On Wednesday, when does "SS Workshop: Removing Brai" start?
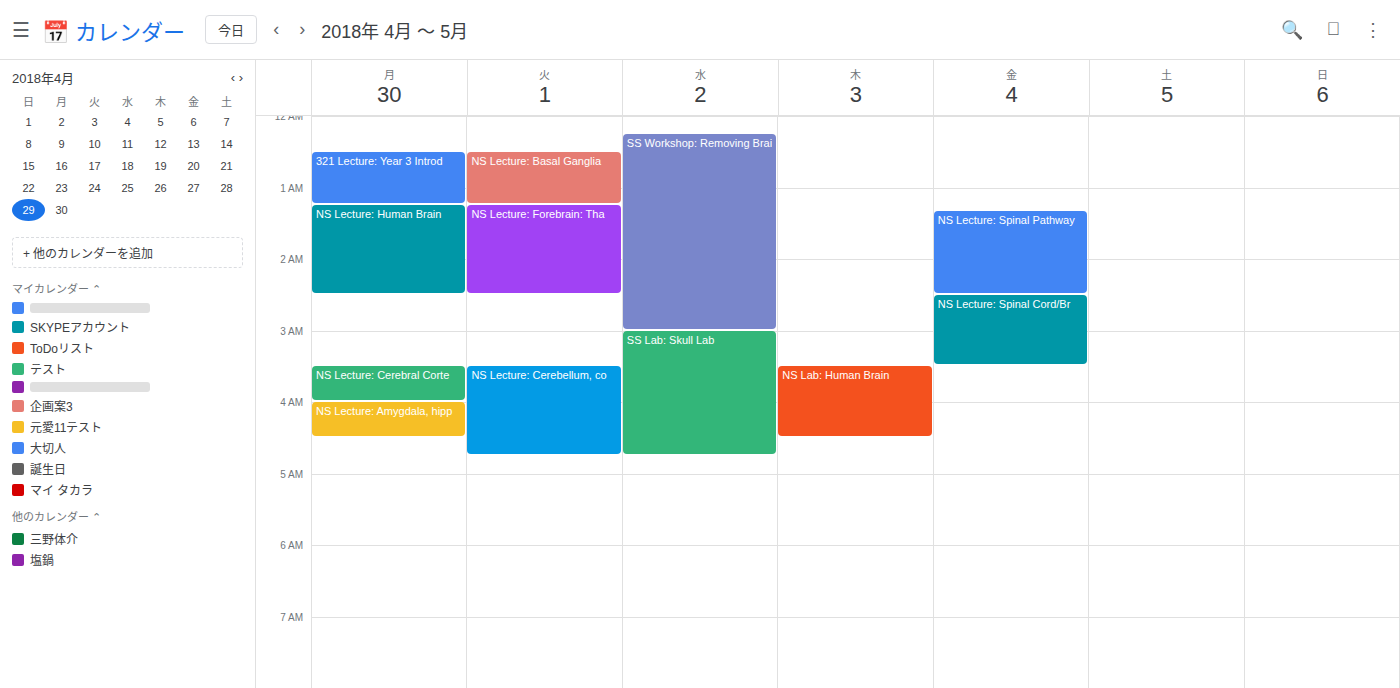
00:15